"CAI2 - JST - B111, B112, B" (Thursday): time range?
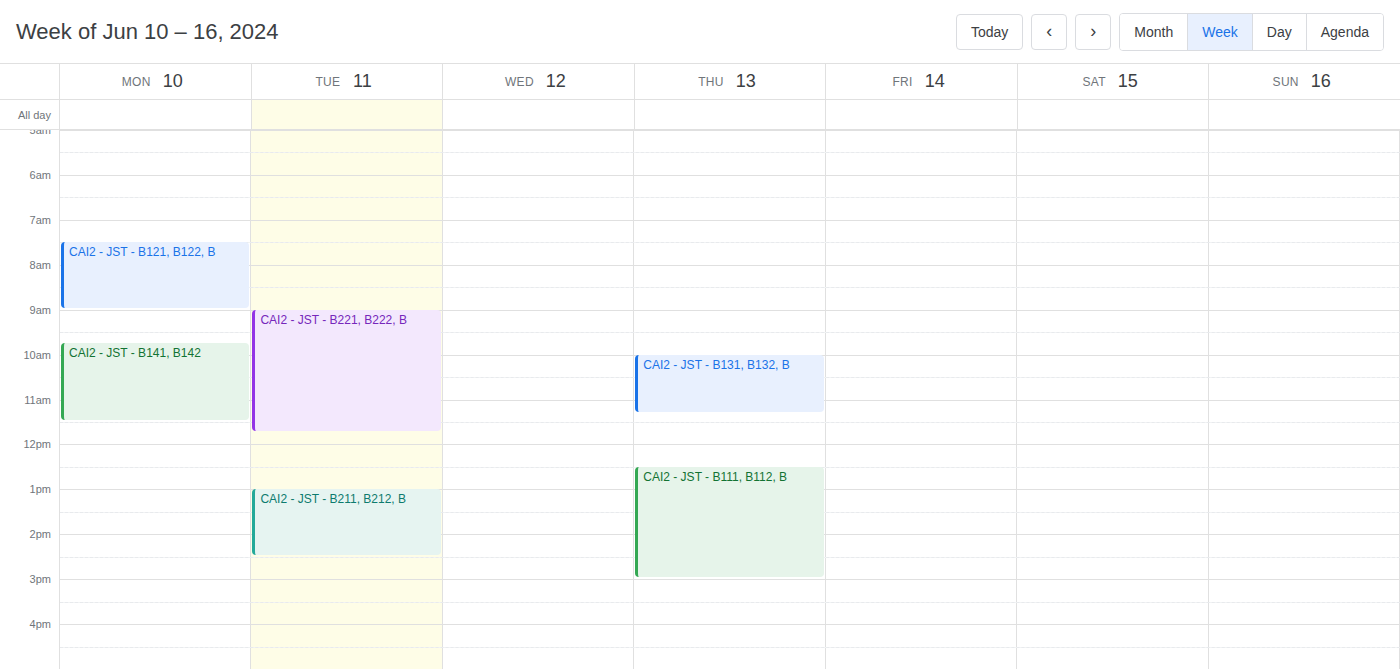
12:30 to 15:00